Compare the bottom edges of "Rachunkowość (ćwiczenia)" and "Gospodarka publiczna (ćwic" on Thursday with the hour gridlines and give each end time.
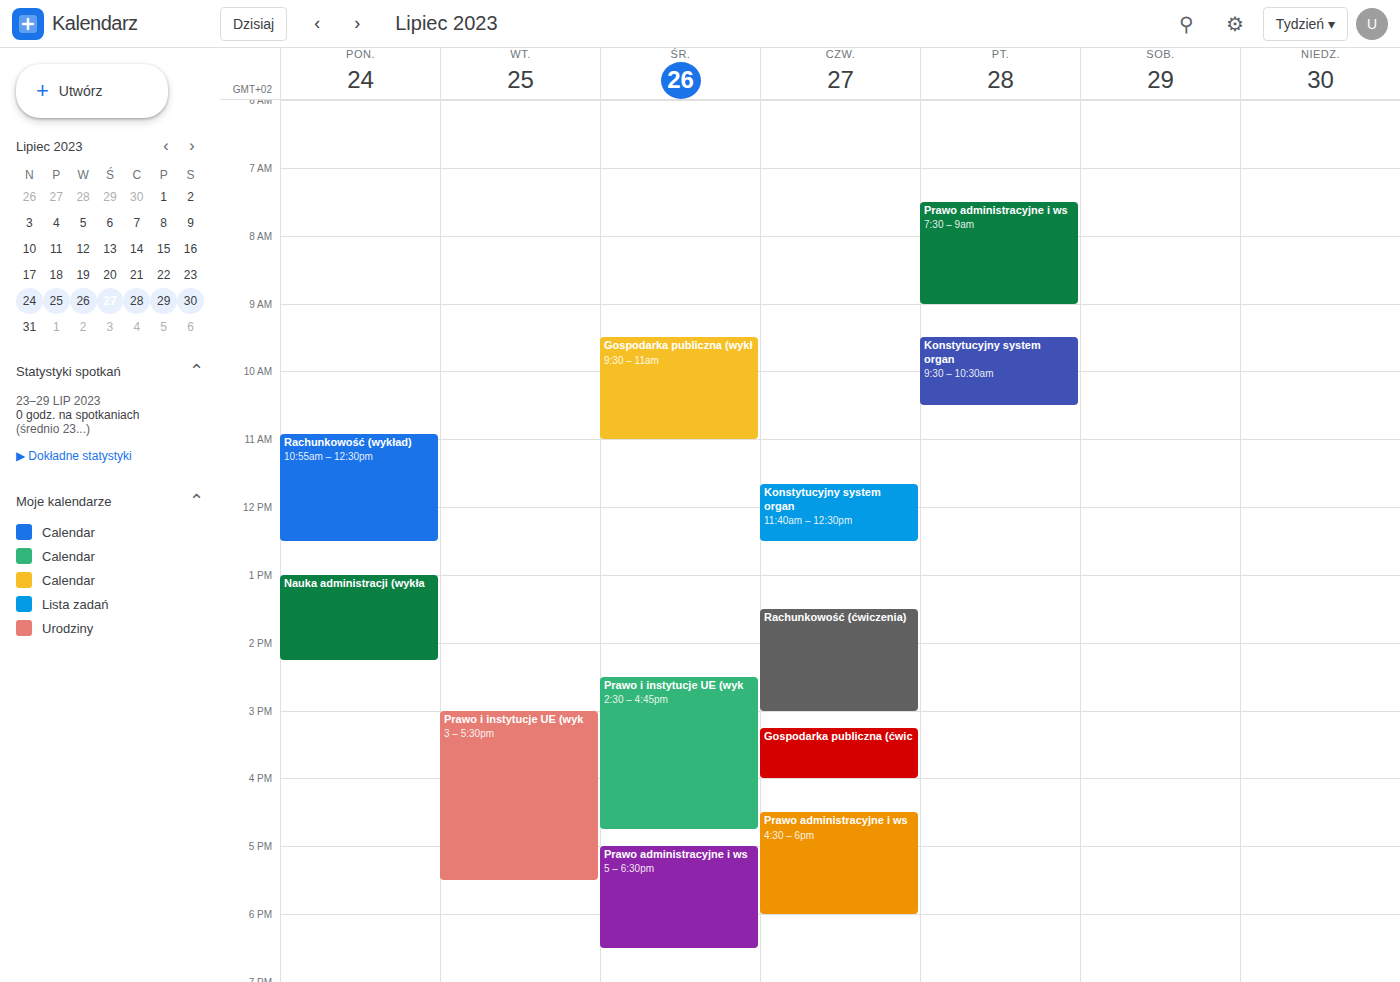
"Rachunkowość (ćwiczenia)": 3:00 PM, exactly on the 3 PM line. "Gospodarka publiczna (ćwic": 4:00 PM, exactly on the 4 PM line.